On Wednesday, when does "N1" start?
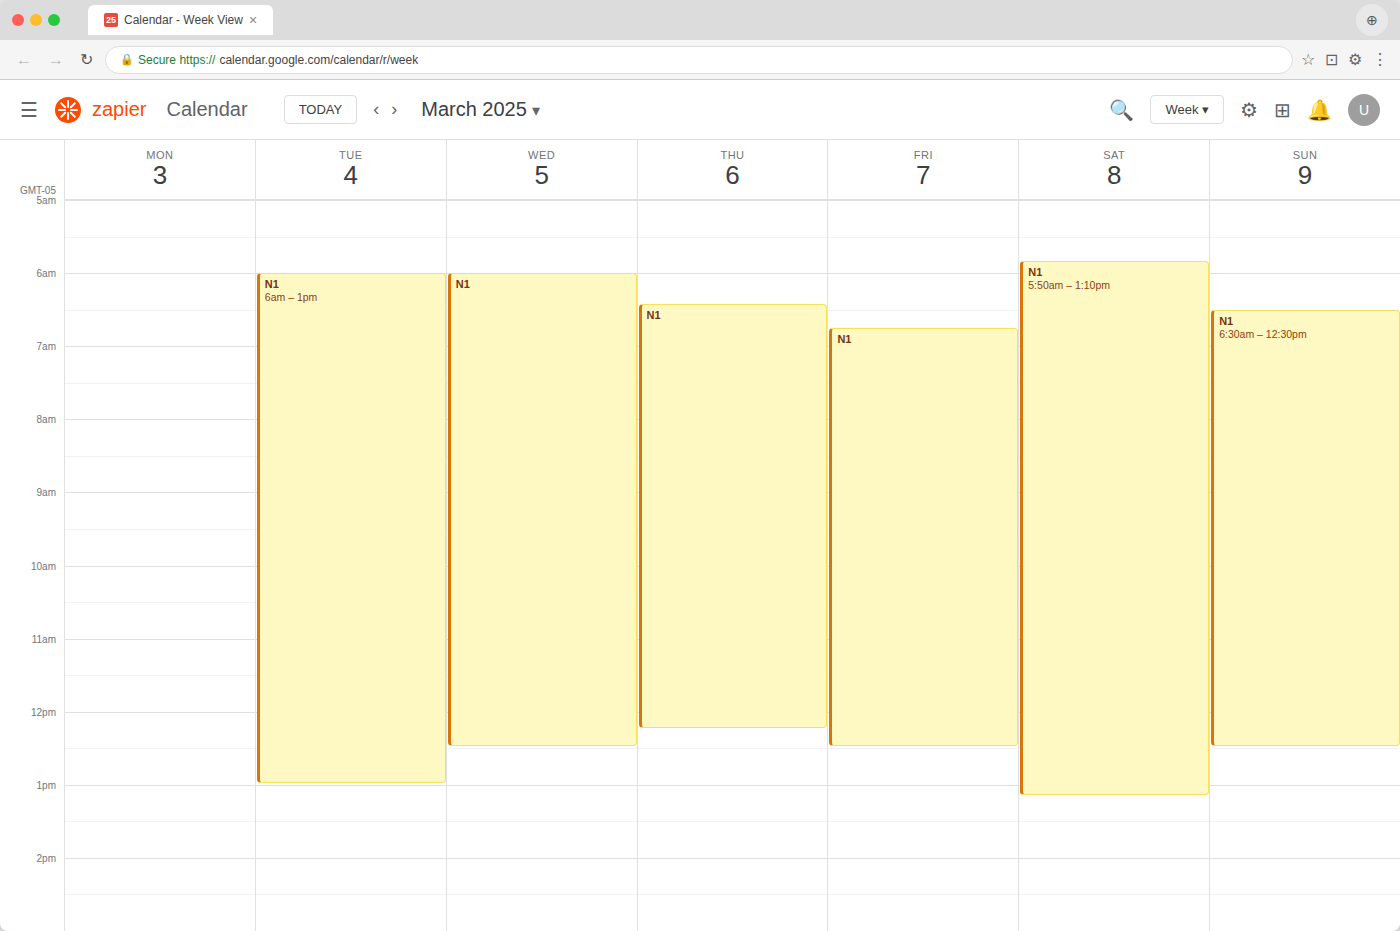
6:00 AM